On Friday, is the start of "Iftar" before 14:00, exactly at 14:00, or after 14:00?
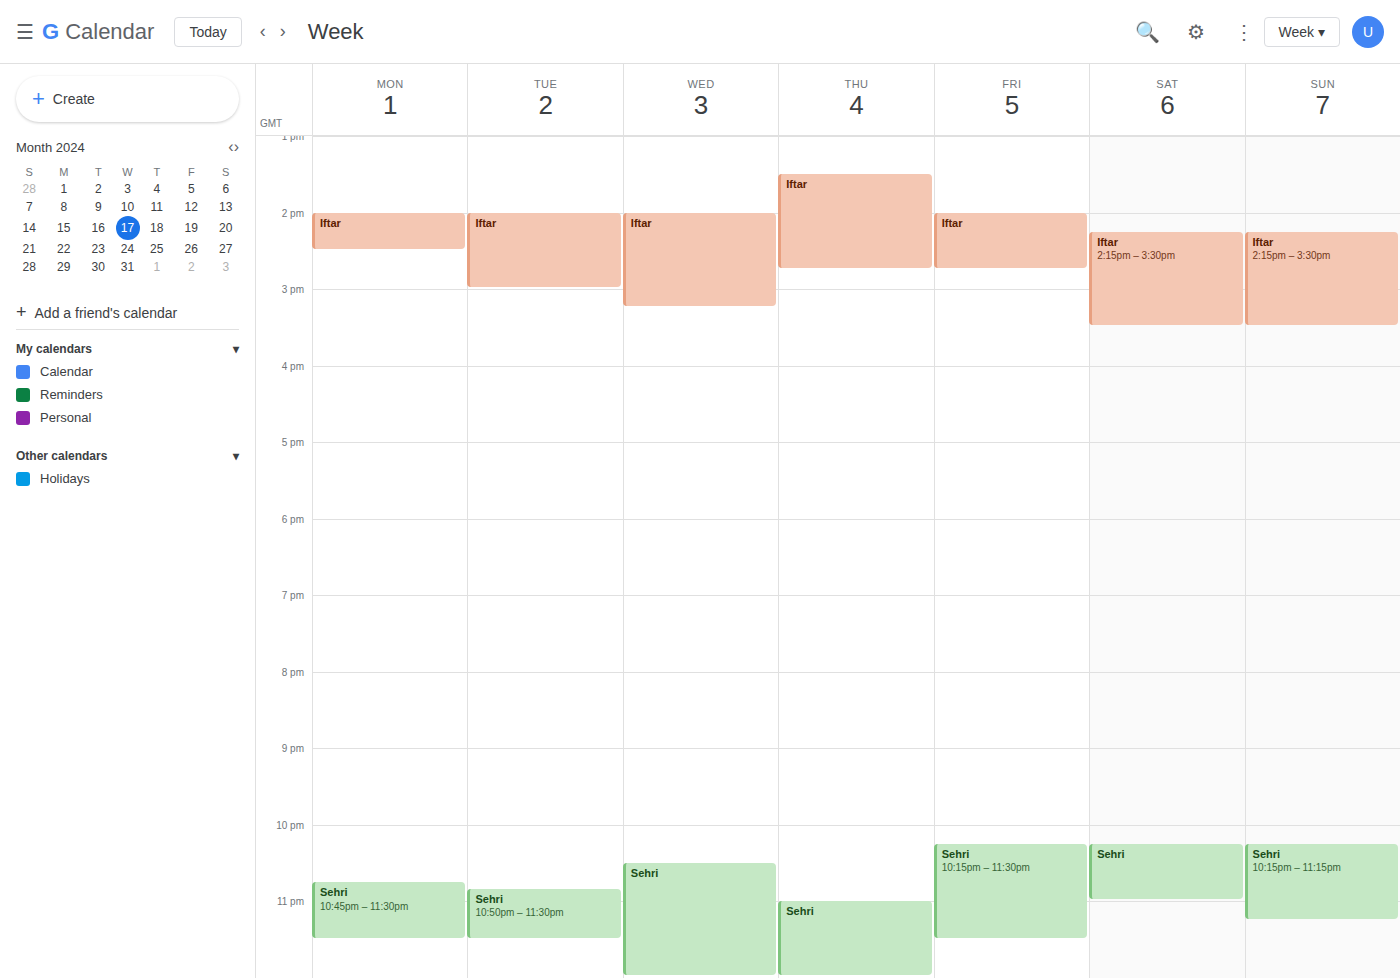
14:00 -- exactly at 14:00, on the 14:00 line.